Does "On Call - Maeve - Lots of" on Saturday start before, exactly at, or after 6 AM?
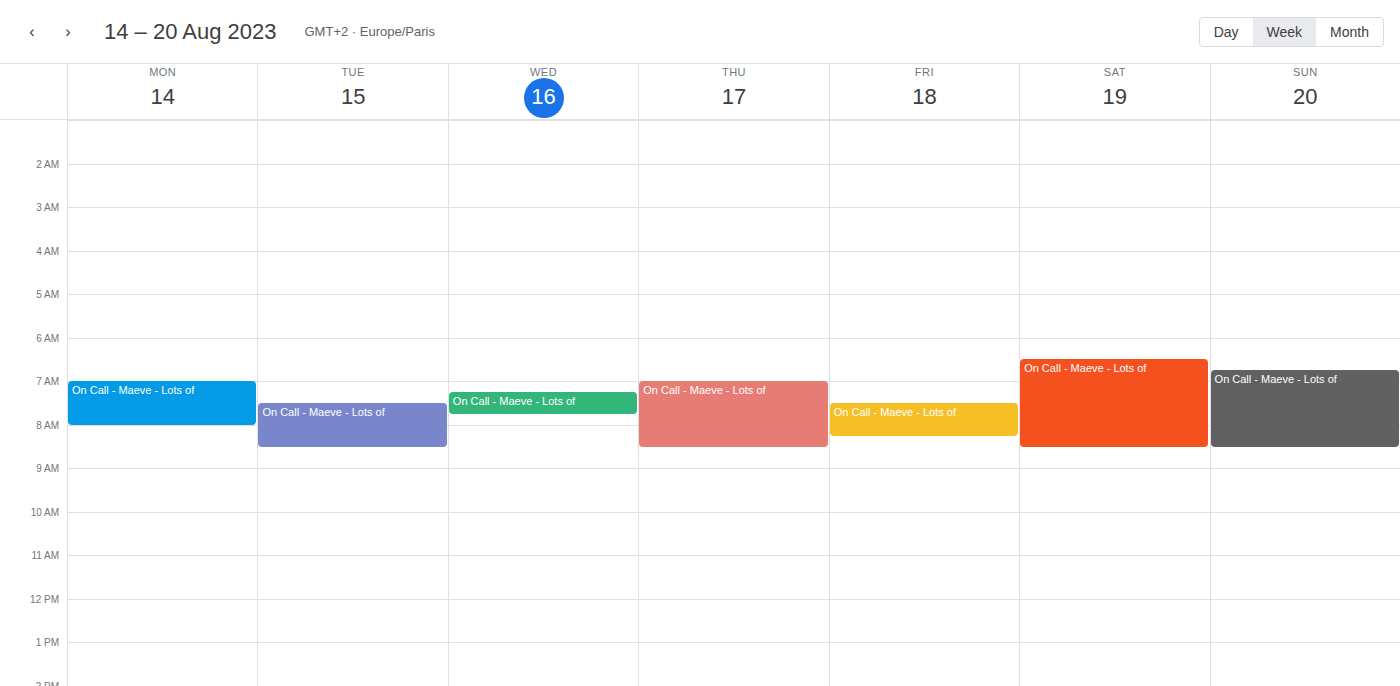
6:30 AM -- after 6 AM, 30 minutes below the 6 AM line.